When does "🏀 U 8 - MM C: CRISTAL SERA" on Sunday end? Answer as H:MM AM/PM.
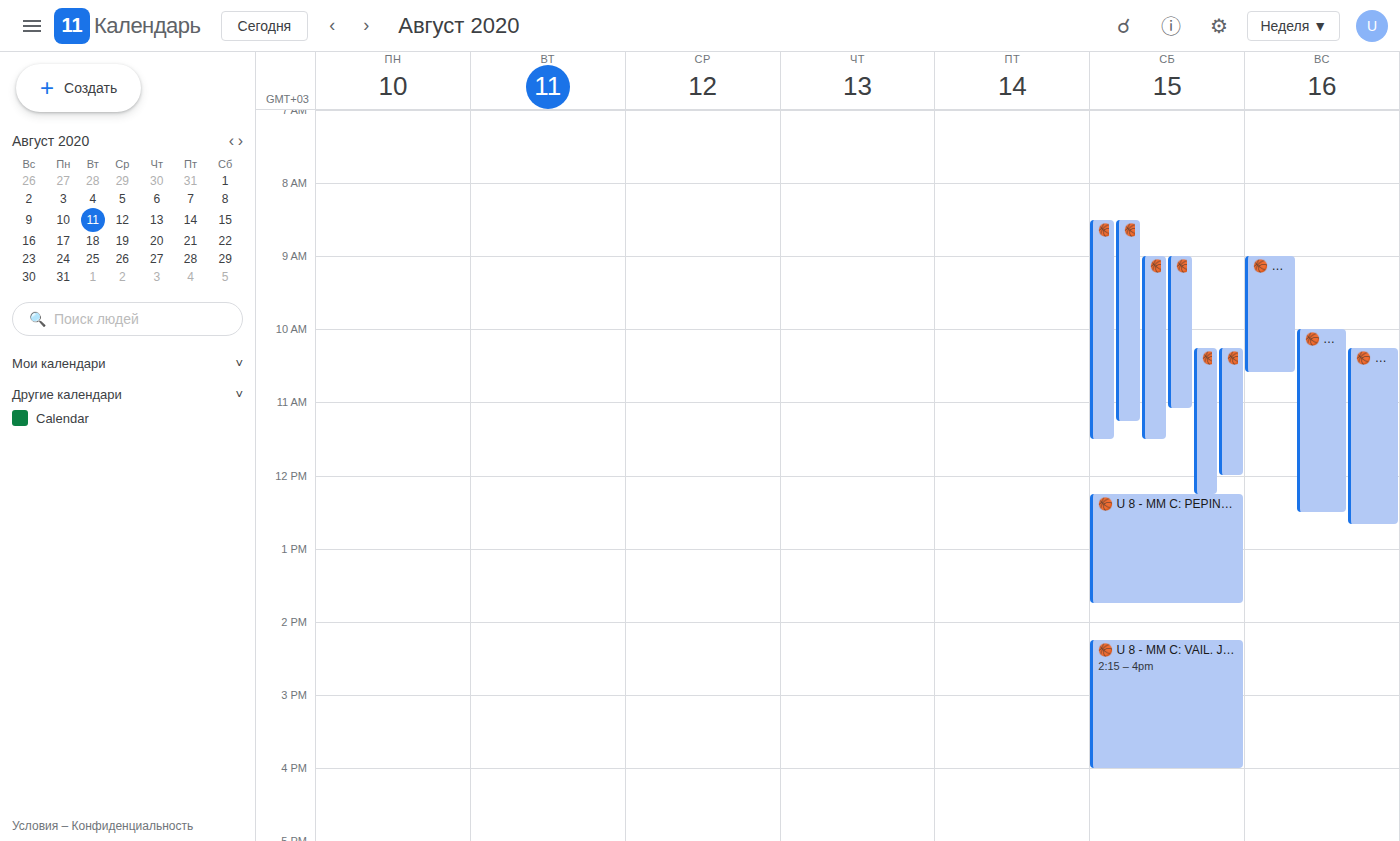
10:35 AM